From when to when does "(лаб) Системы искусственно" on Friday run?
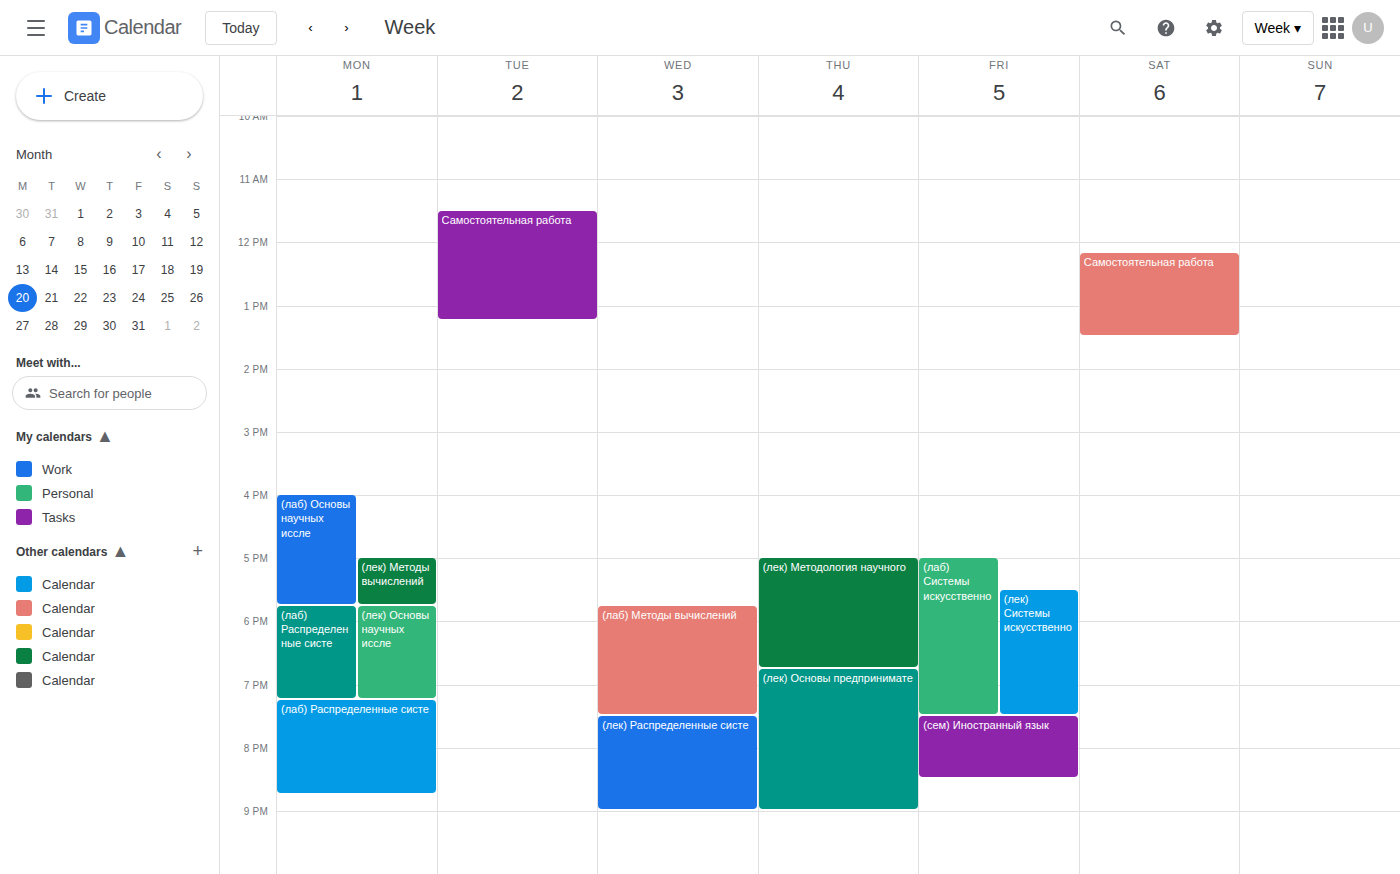
5:00 PM to 7:30 PM